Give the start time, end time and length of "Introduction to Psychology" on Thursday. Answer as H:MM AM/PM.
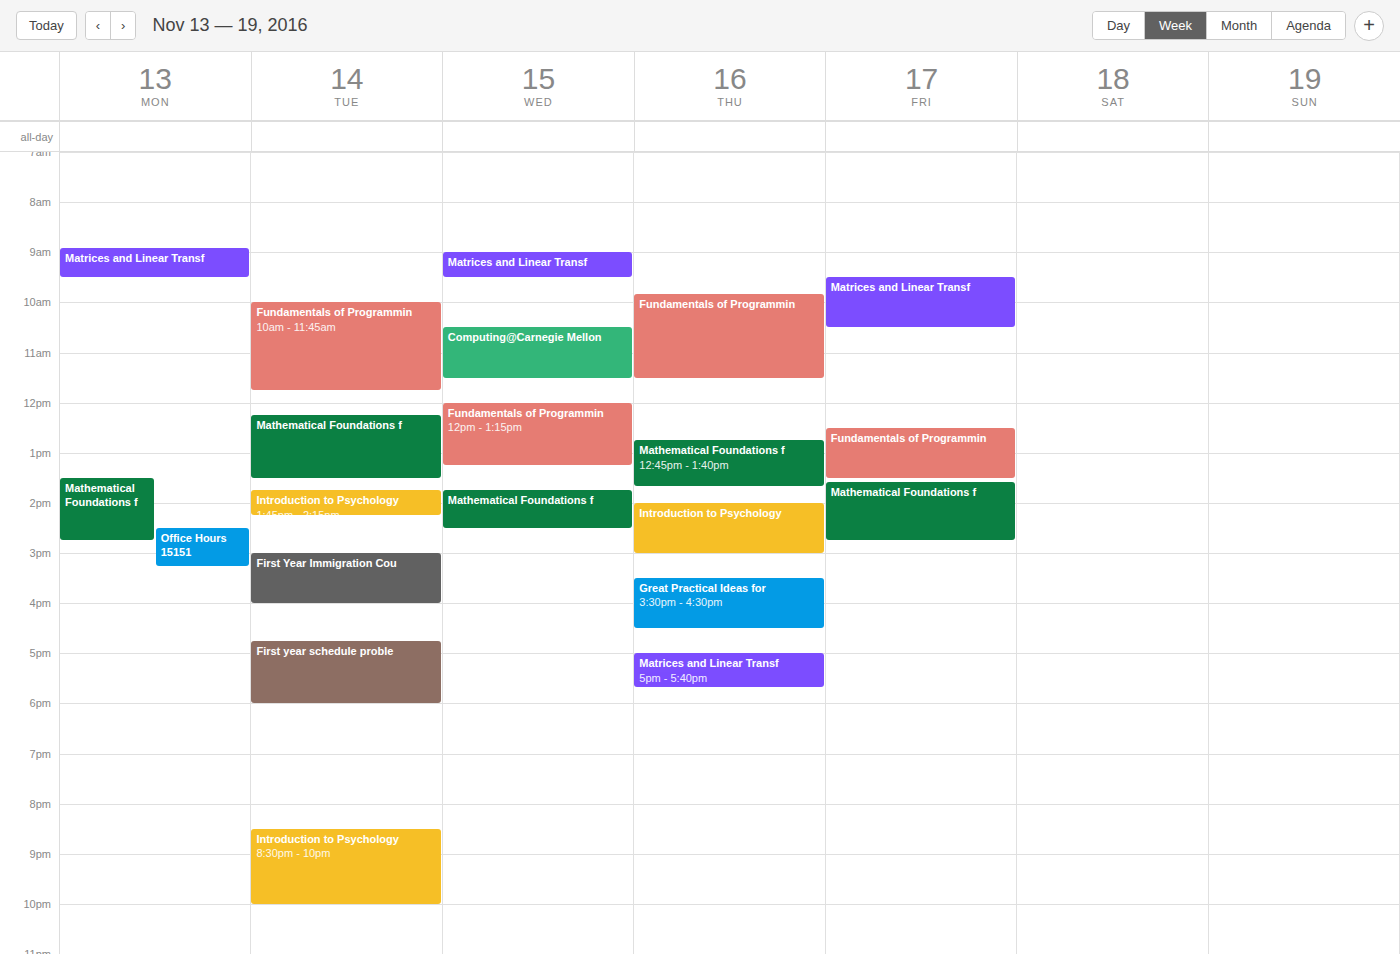
2:00 PM to 3:00 PM, 1 hour